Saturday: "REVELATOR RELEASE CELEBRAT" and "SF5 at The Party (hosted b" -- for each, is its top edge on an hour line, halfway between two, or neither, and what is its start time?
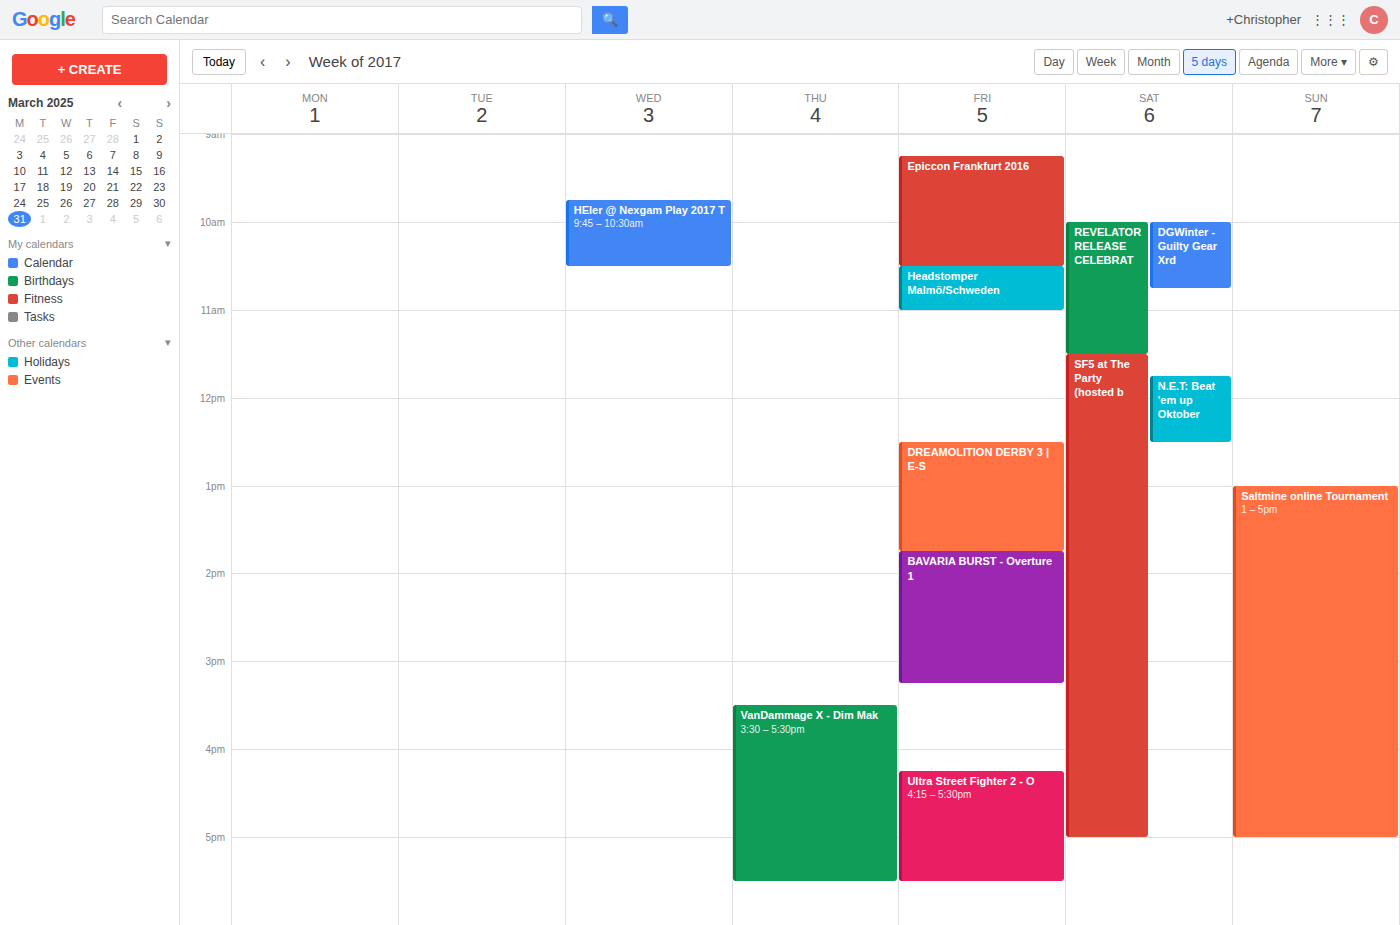
"REVELATOR RELEASE CELEBRAT": 10:00 AM, exactly on the 10 AM line. "SF5 at The Party (hosted b": 11:30 AM, halfway between the 11 AM and 12 PM lines.